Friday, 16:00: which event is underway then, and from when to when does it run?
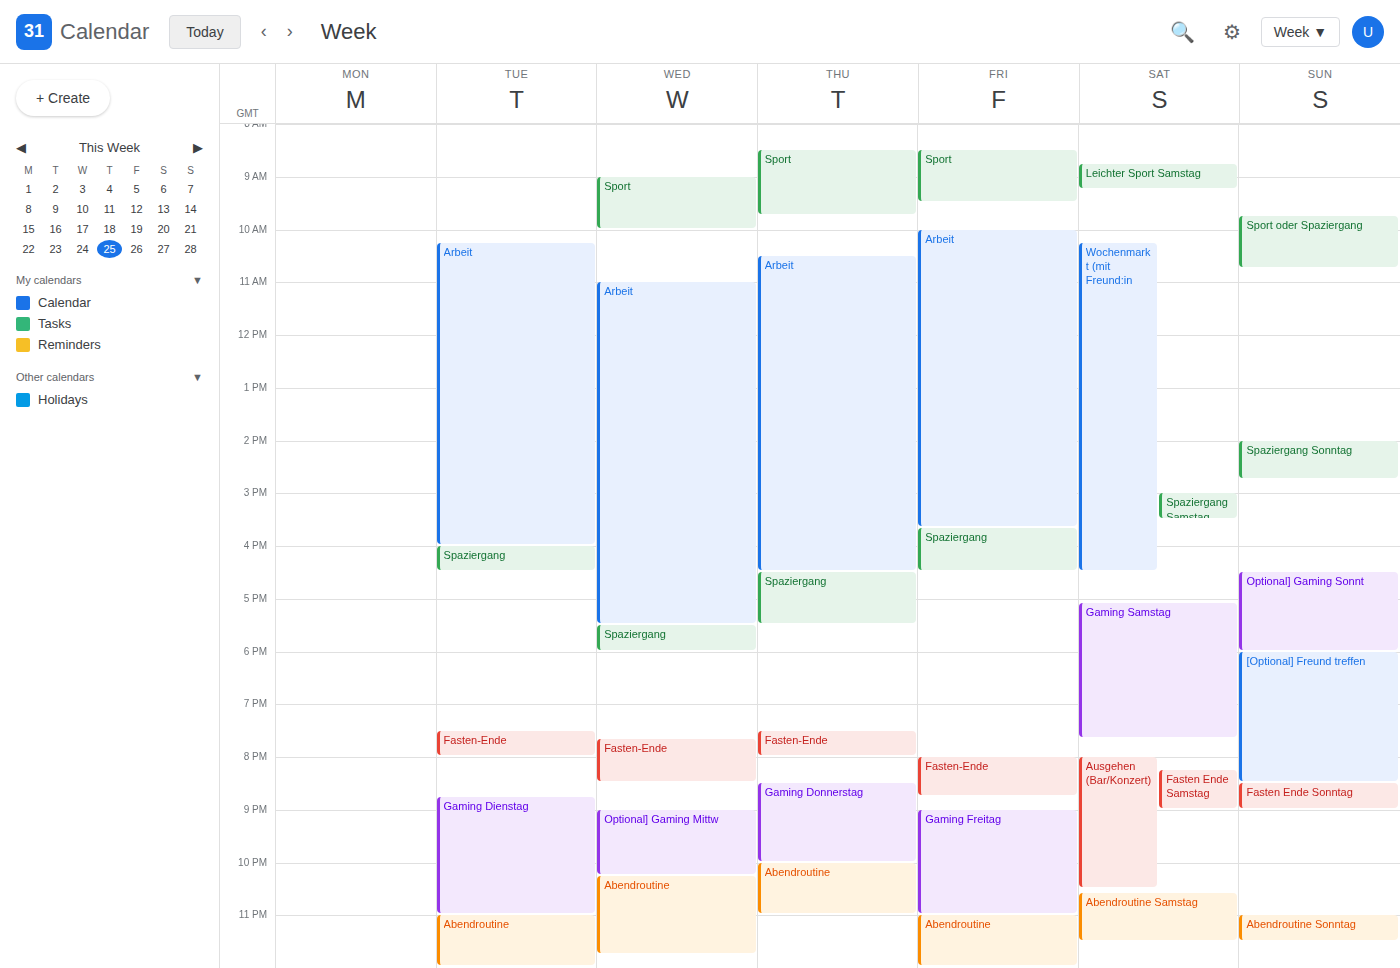
"Spaziergang", 15:40 to 16:30